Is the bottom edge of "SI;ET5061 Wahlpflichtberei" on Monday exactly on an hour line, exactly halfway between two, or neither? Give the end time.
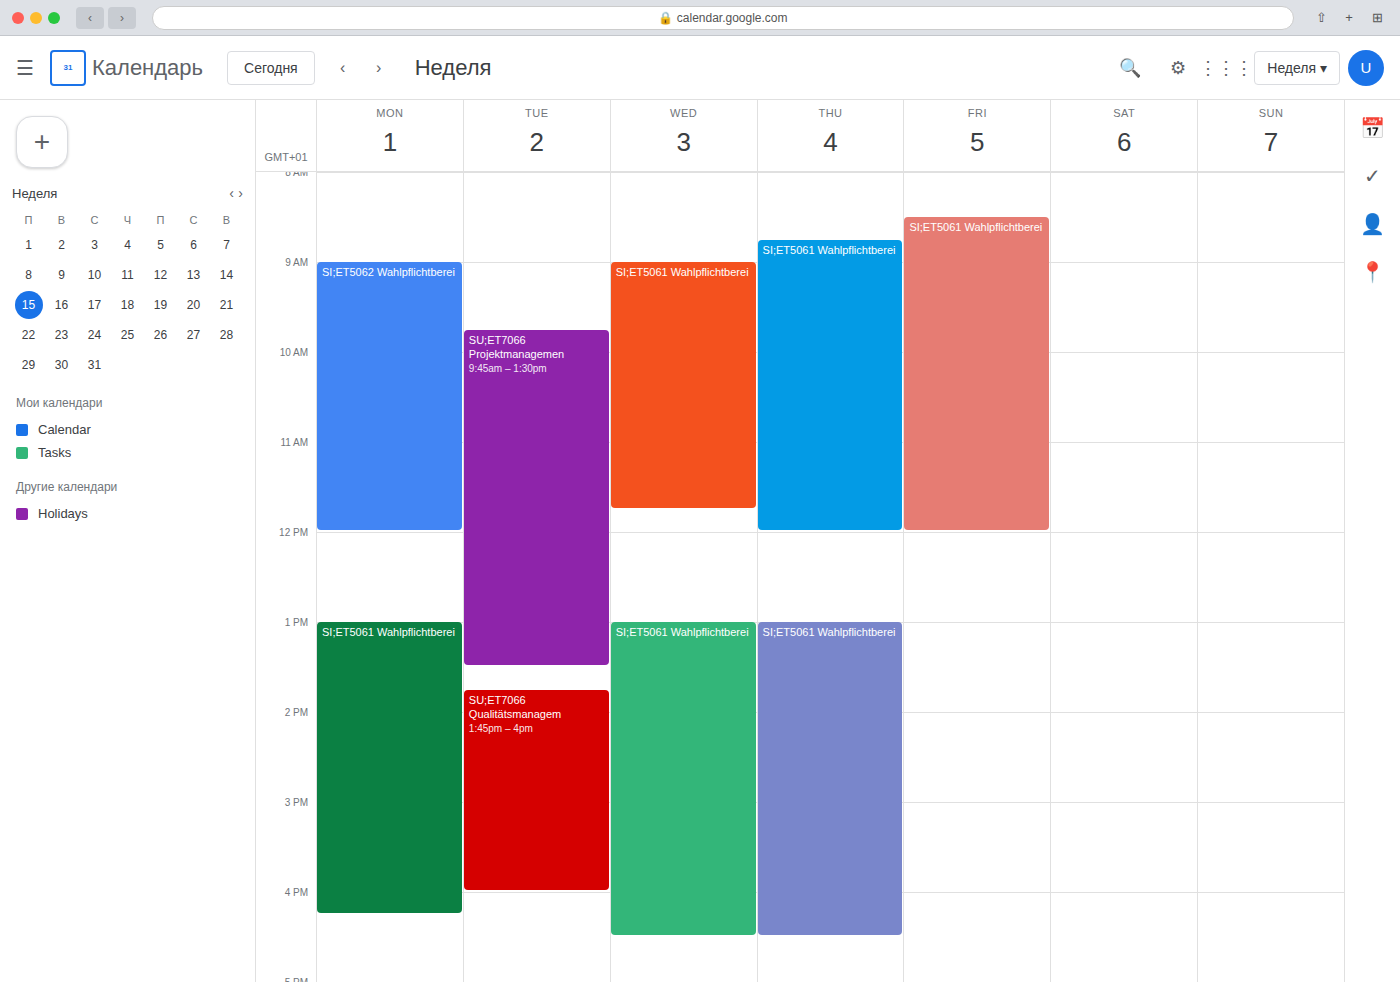
4:15 PM -- neither: a quarter of the way from the 4 PM line to the 5 PM line.